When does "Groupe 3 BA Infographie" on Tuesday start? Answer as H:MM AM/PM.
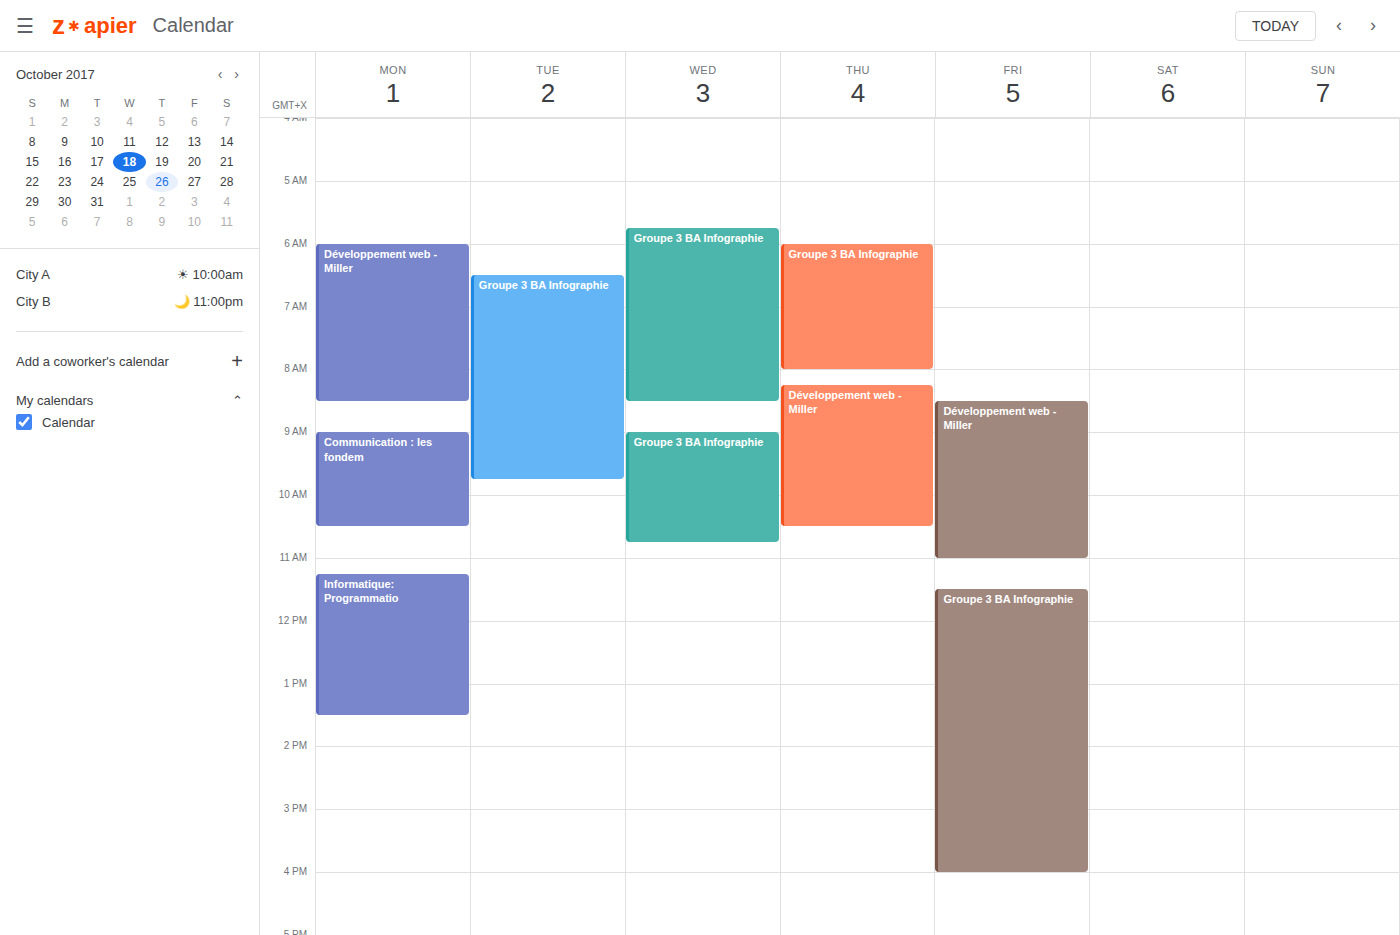
6:30 AM